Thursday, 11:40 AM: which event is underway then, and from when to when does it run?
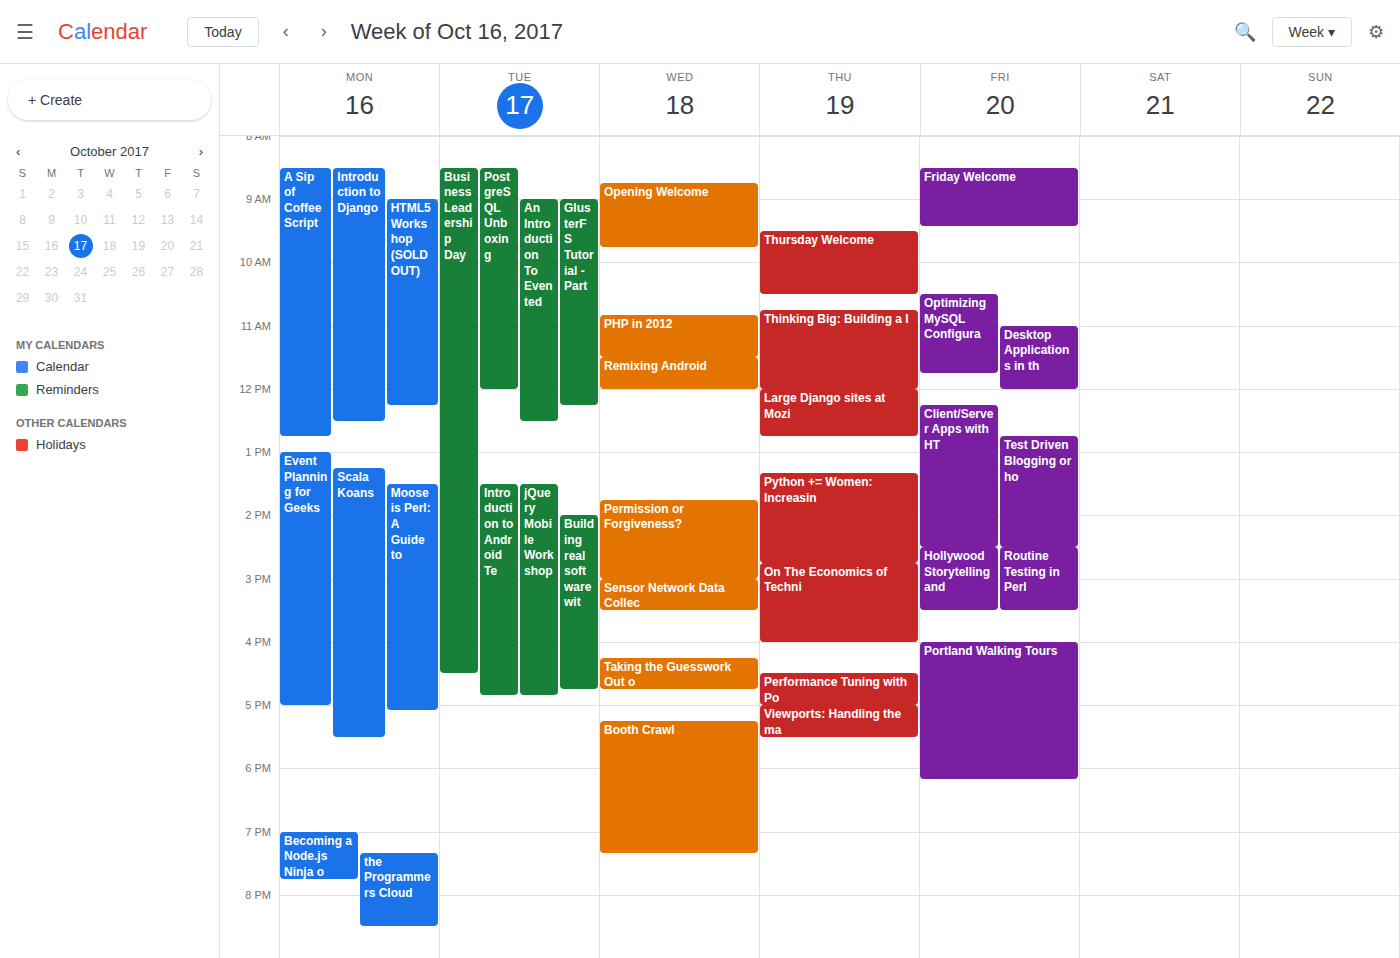
"Thinking Big: Building a I", 10:45 AM to 12:00 PM